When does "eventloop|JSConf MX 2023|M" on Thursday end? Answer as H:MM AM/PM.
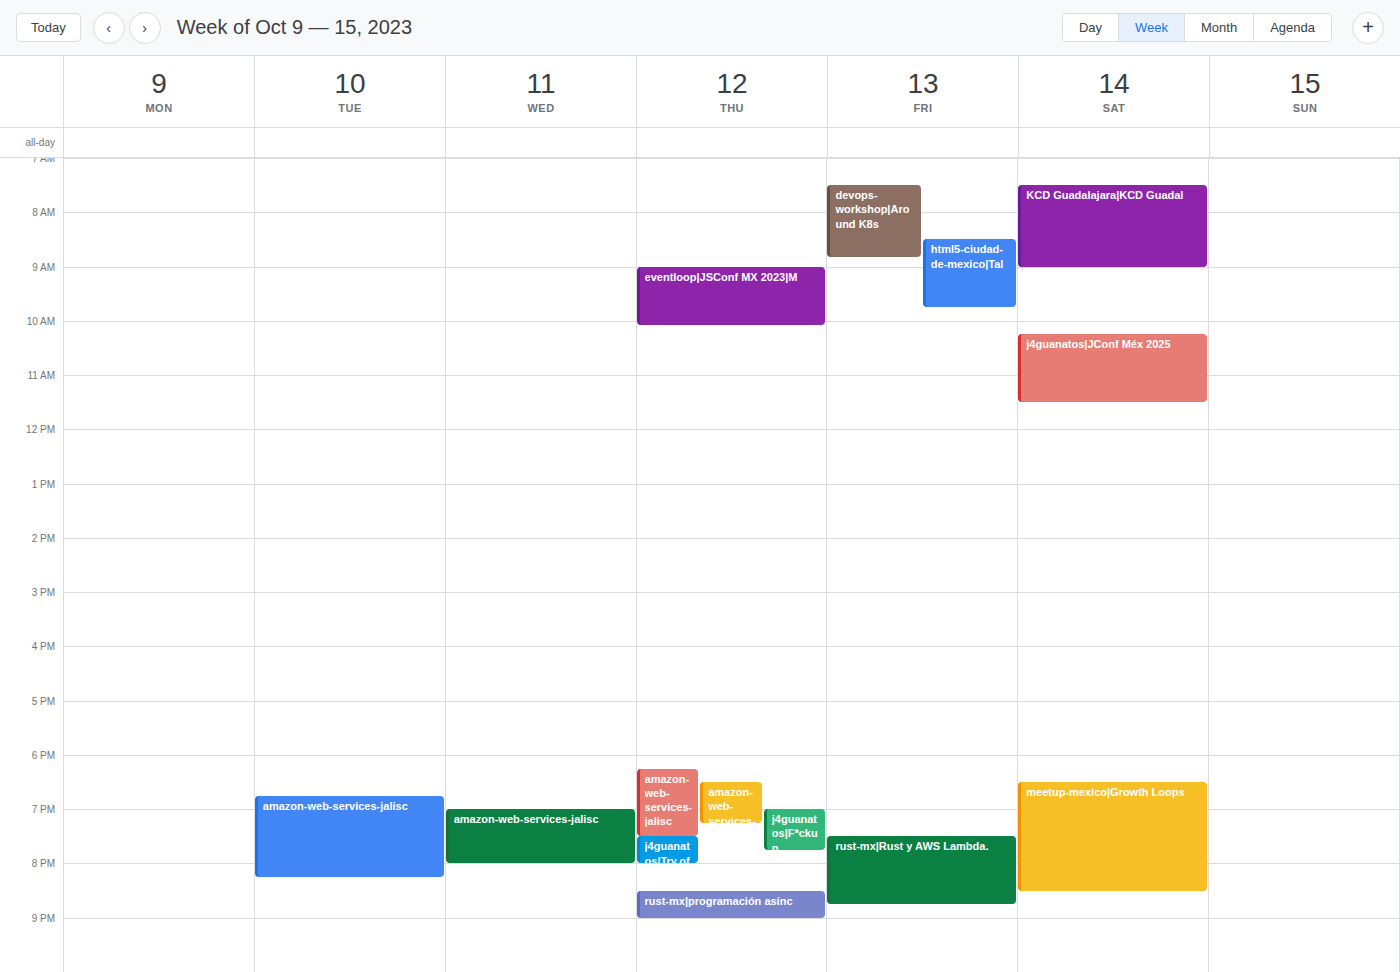
10:05 AM